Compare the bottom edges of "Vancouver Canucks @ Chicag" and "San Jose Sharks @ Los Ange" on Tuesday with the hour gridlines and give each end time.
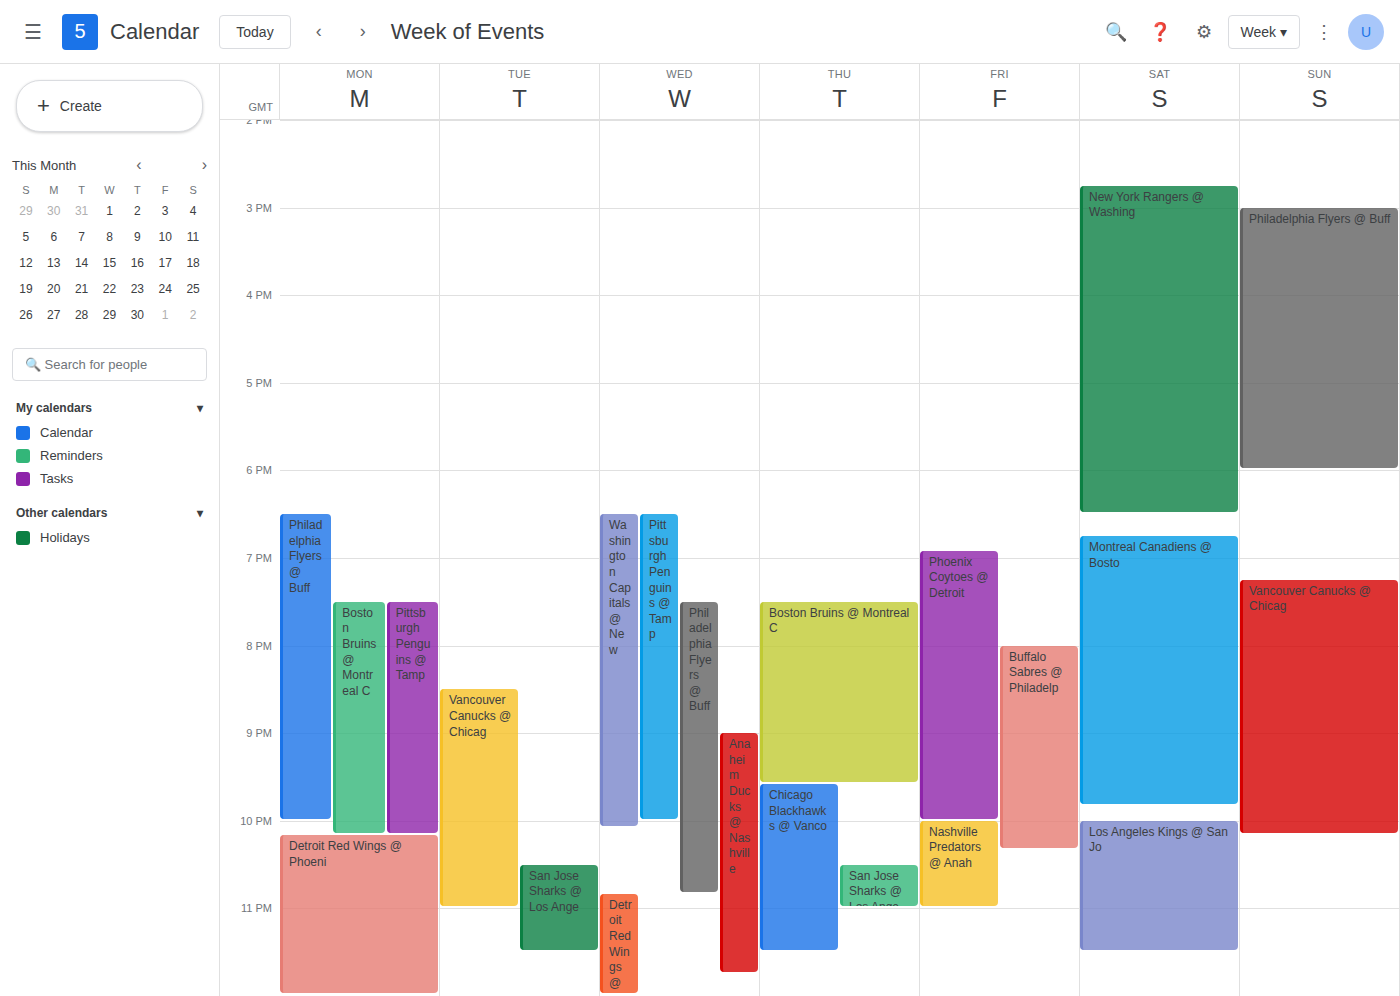
"Vancouver Canucks @ Chicag": 11:00 PM, exactly on the 11 PM line. "San Jose Sharks @ Los Ange": 11:30 PM, halfway between the 11 PM and 12 AM lines.